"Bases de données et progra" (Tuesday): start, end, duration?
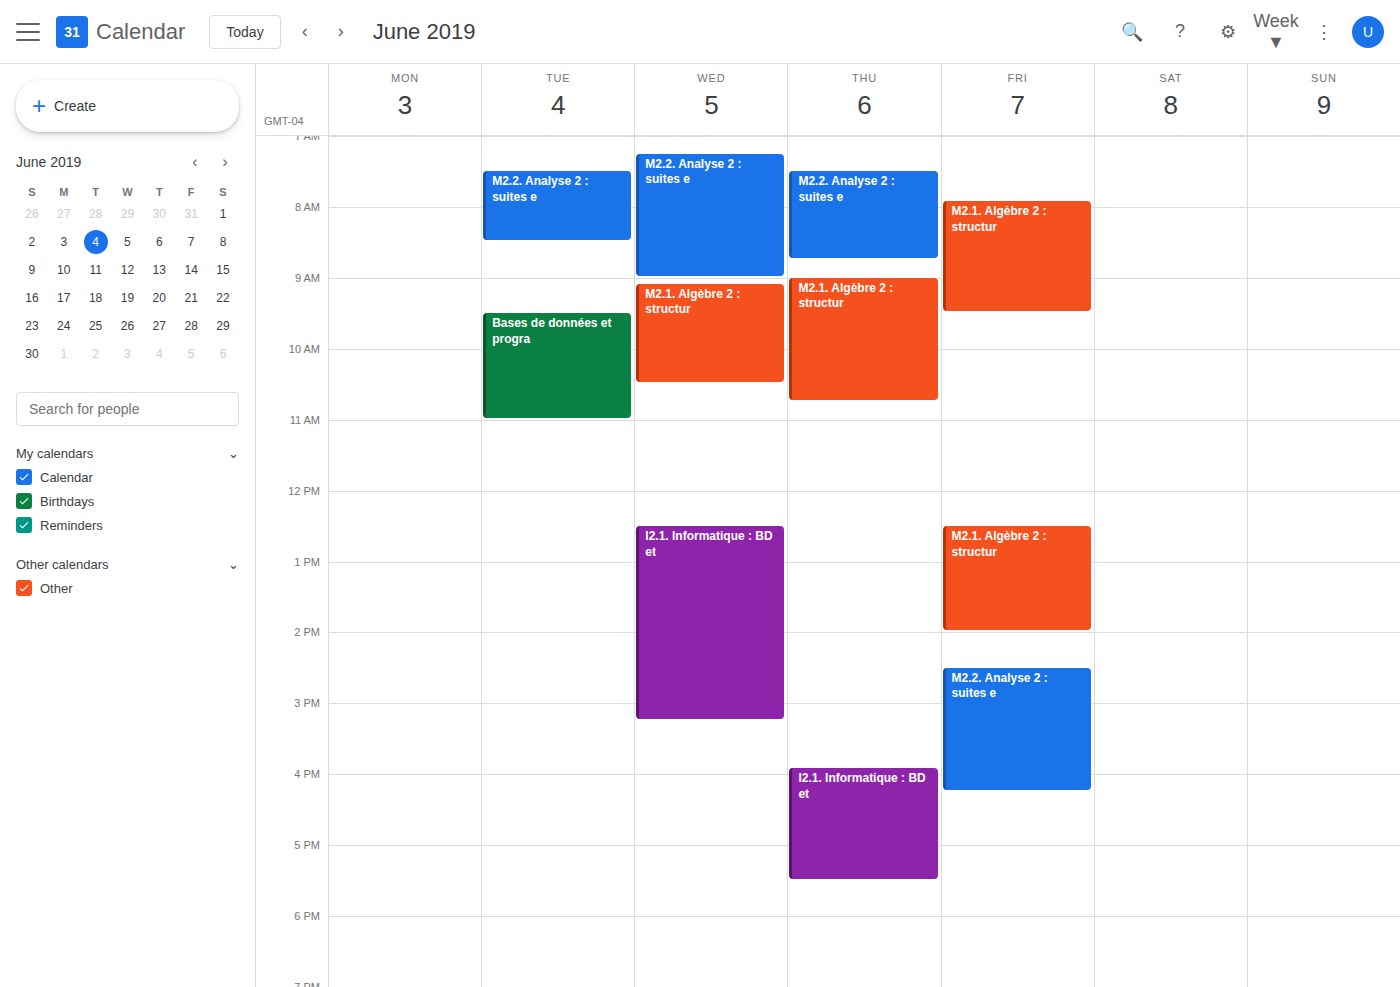
9:30 AM to 11:00 AM, 1 hour 30 minutes